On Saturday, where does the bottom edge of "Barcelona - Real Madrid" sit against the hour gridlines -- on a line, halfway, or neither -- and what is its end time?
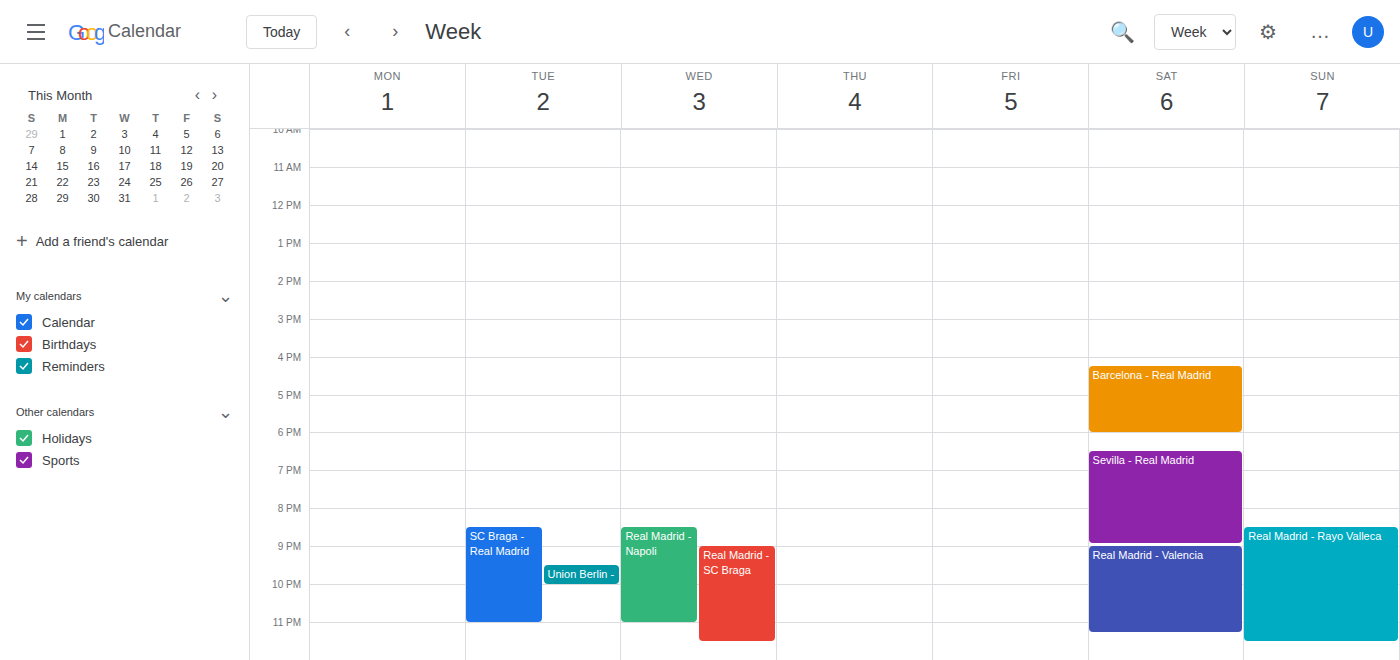
6:00 PM -- exactly on the 6 PM line.